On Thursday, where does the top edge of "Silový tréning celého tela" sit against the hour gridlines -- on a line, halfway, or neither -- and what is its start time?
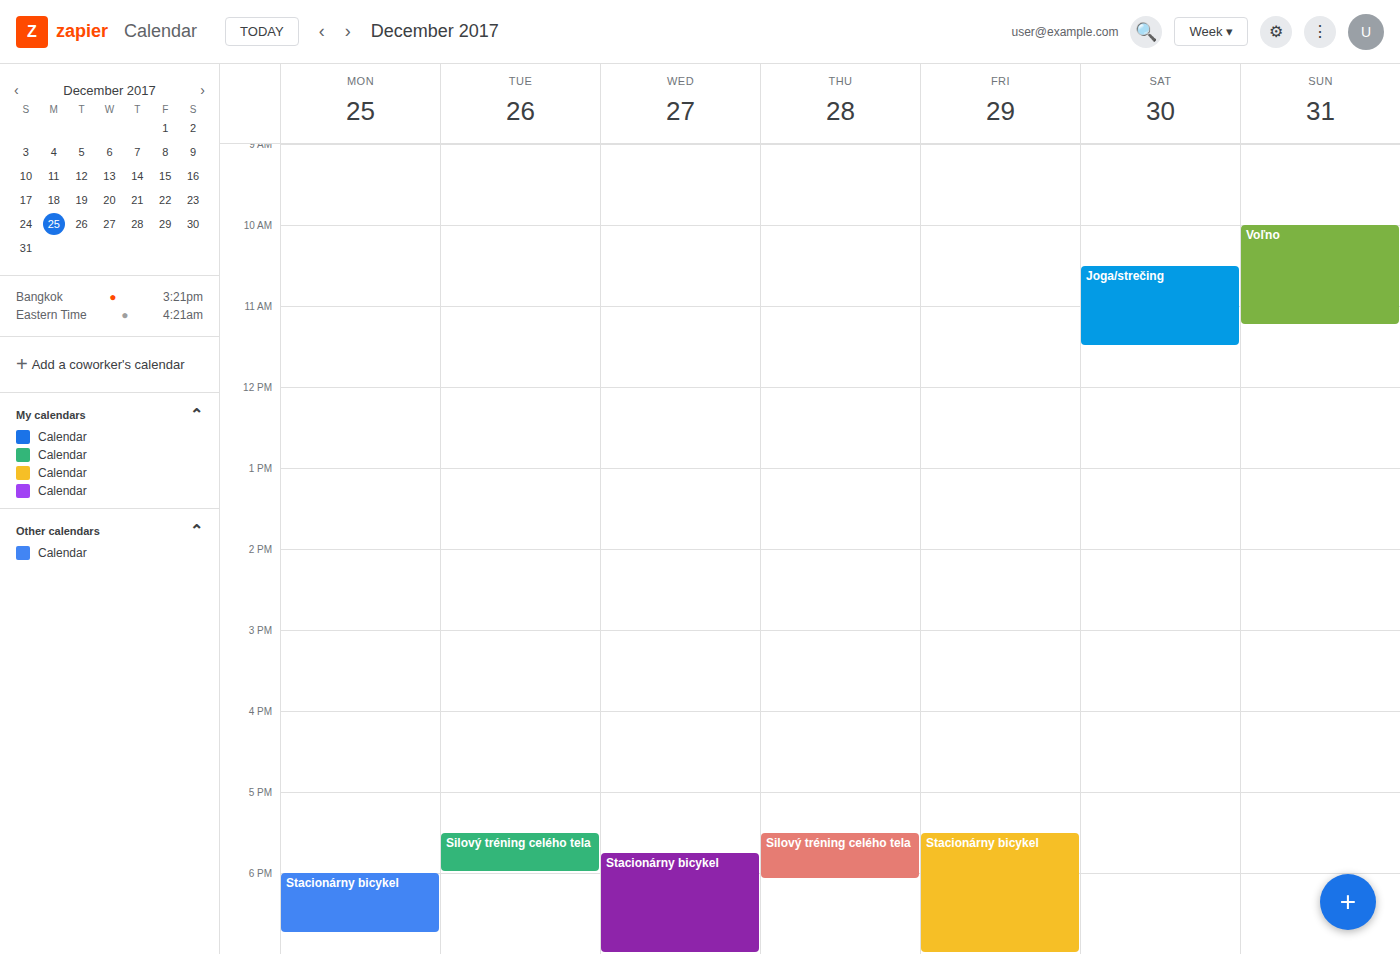
5:30 PM -- halfway between the 5 PM and 6 PM lines.